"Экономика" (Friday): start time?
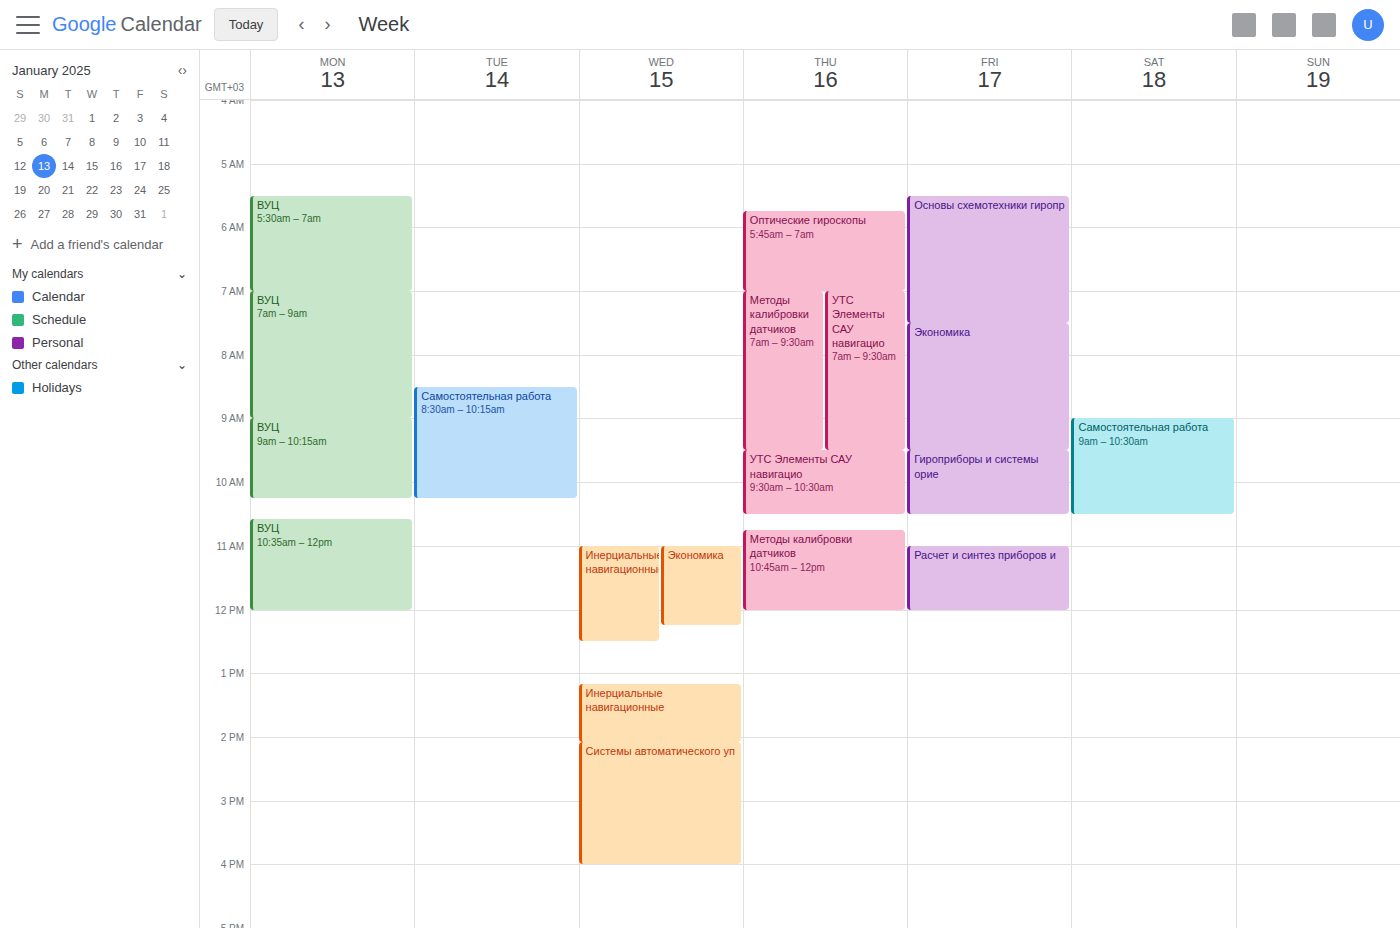
7:30 AM